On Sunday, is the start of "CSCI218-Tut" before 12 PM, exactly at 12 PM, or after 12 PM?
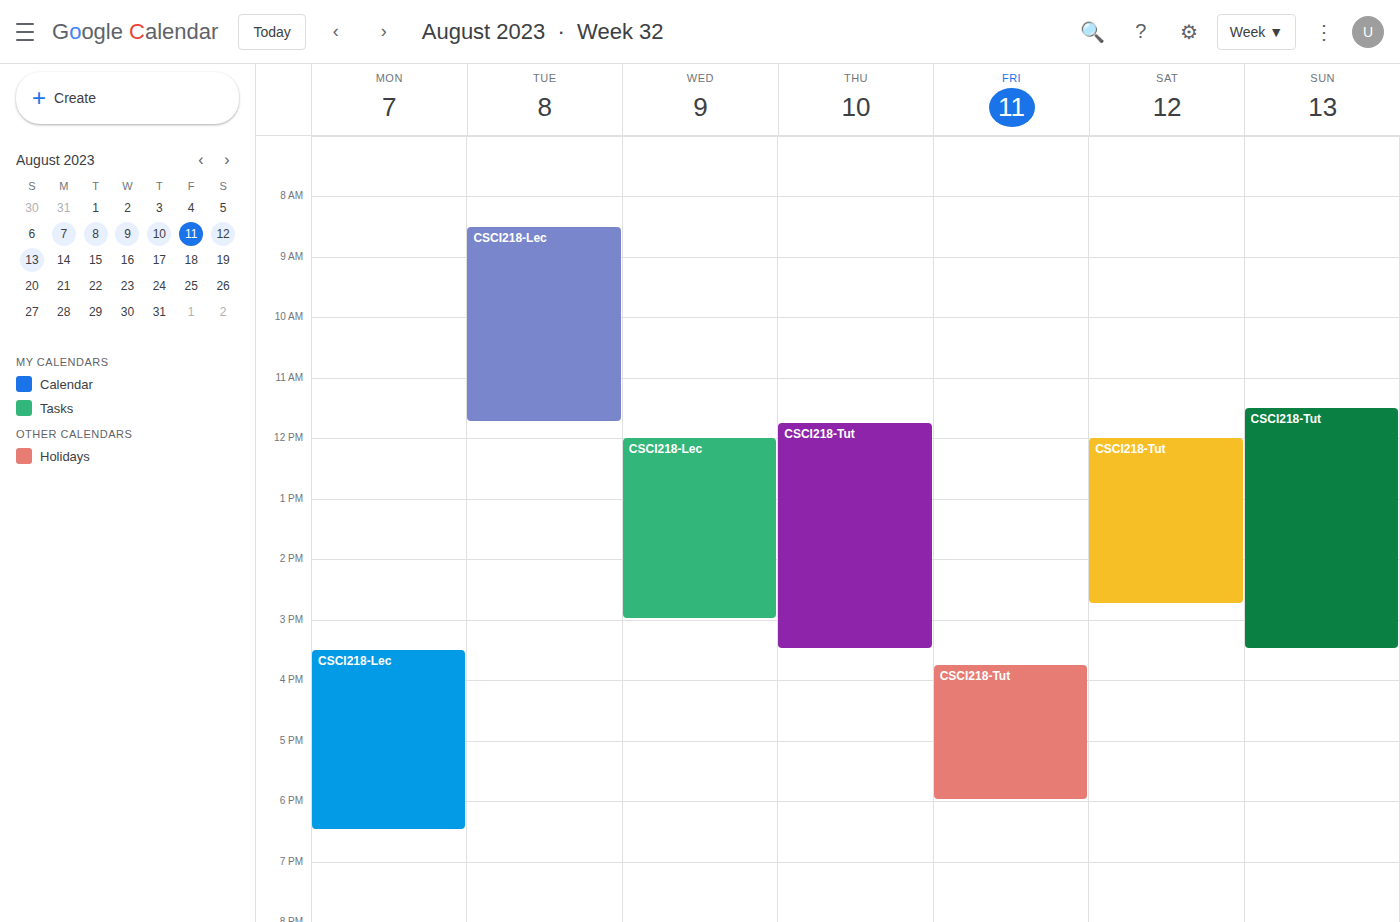
11:30 AM -- before 12 PM, 30 minutes above the 12 PM line.